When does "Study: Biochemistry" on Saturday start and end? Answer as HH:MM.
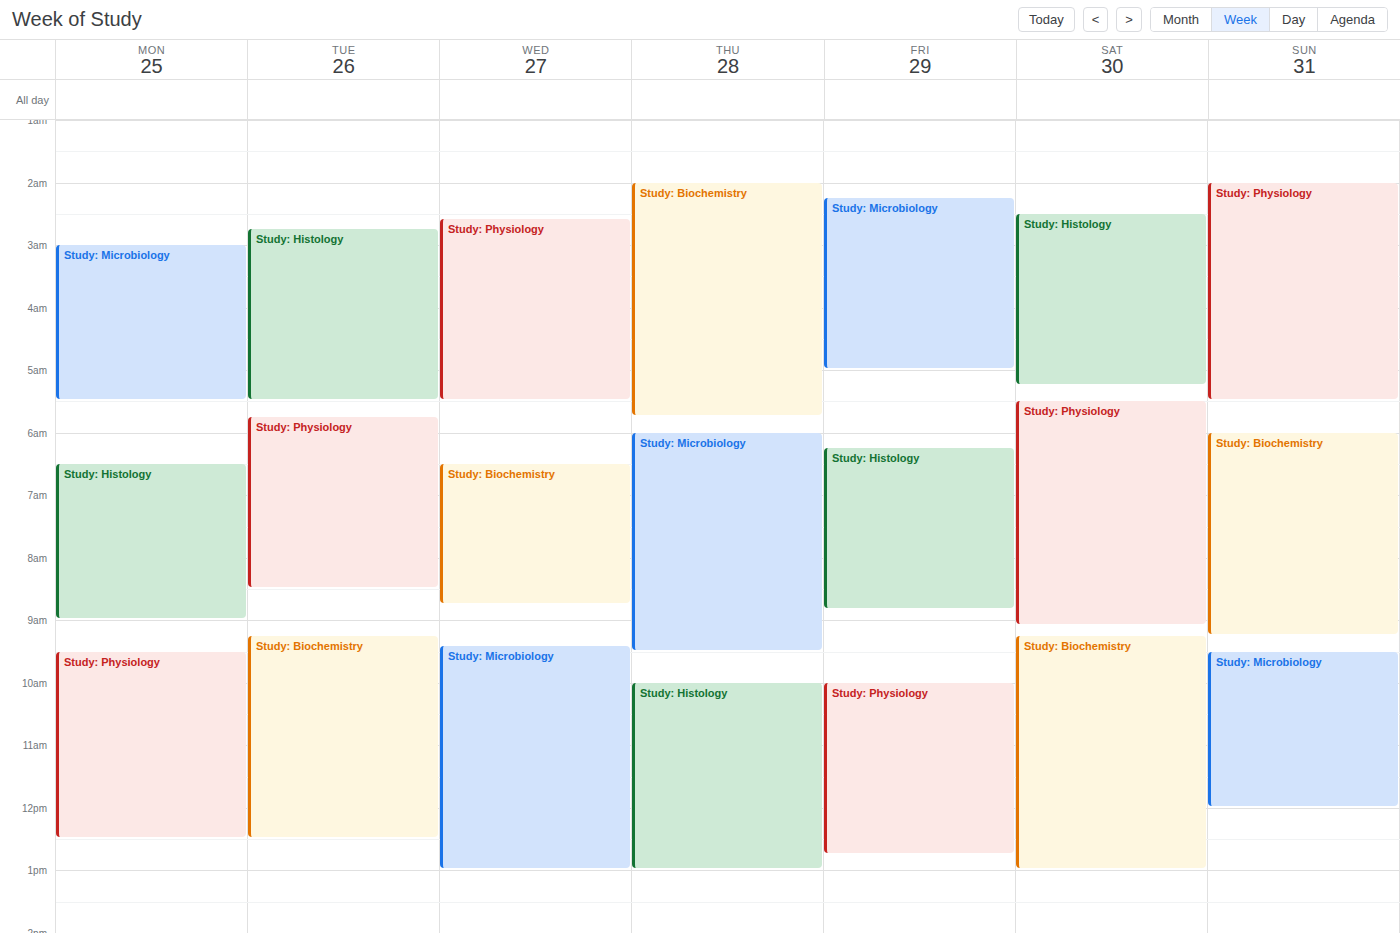
09:15 to 13:00